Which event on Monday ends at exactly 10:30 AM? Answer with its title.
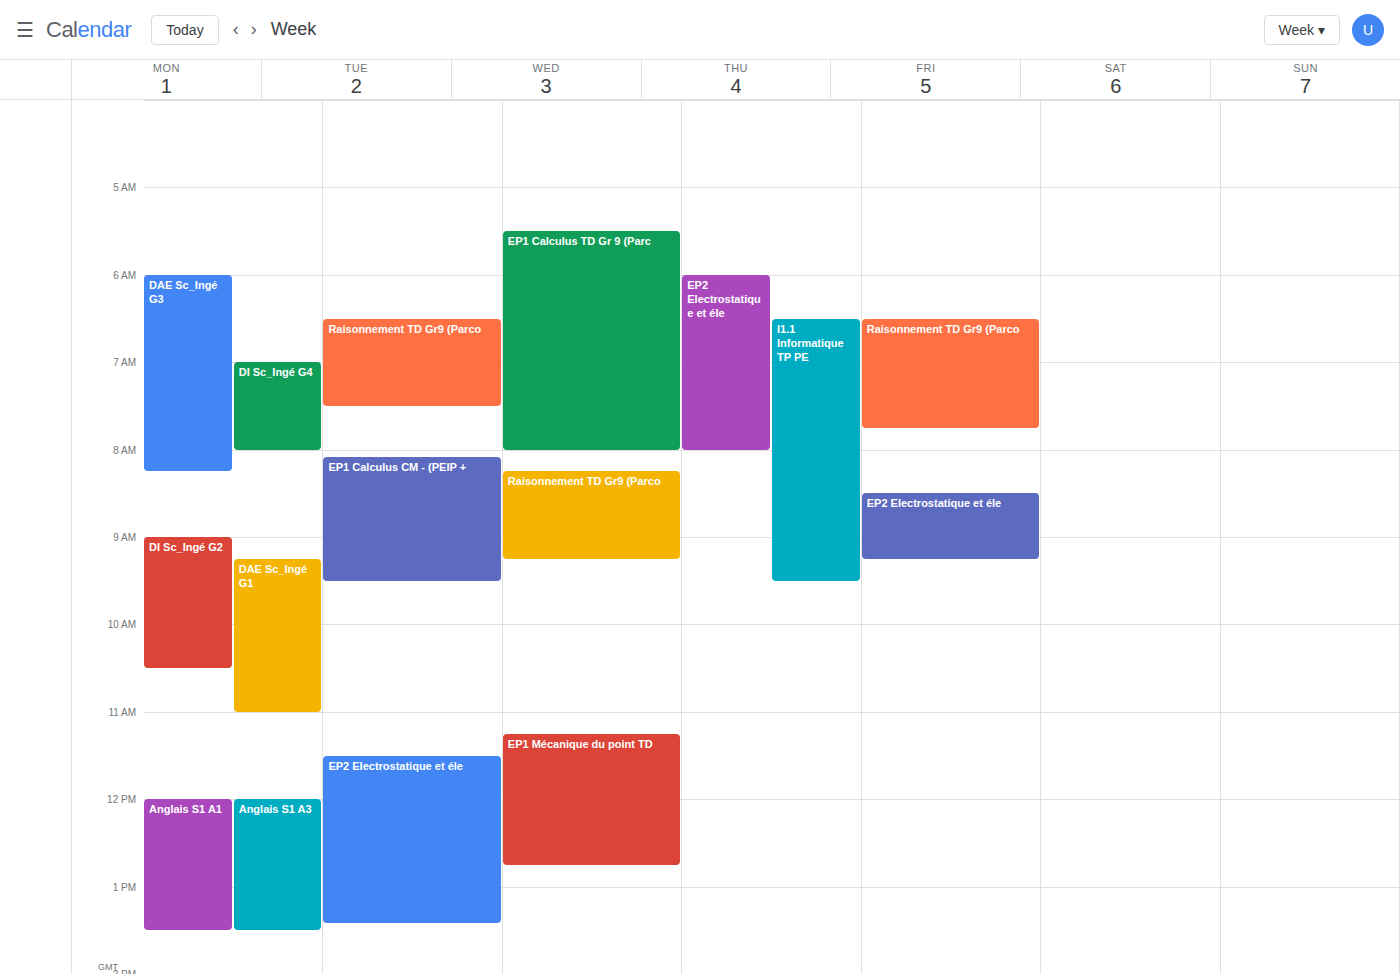
"DI Sc_Ingé G2"